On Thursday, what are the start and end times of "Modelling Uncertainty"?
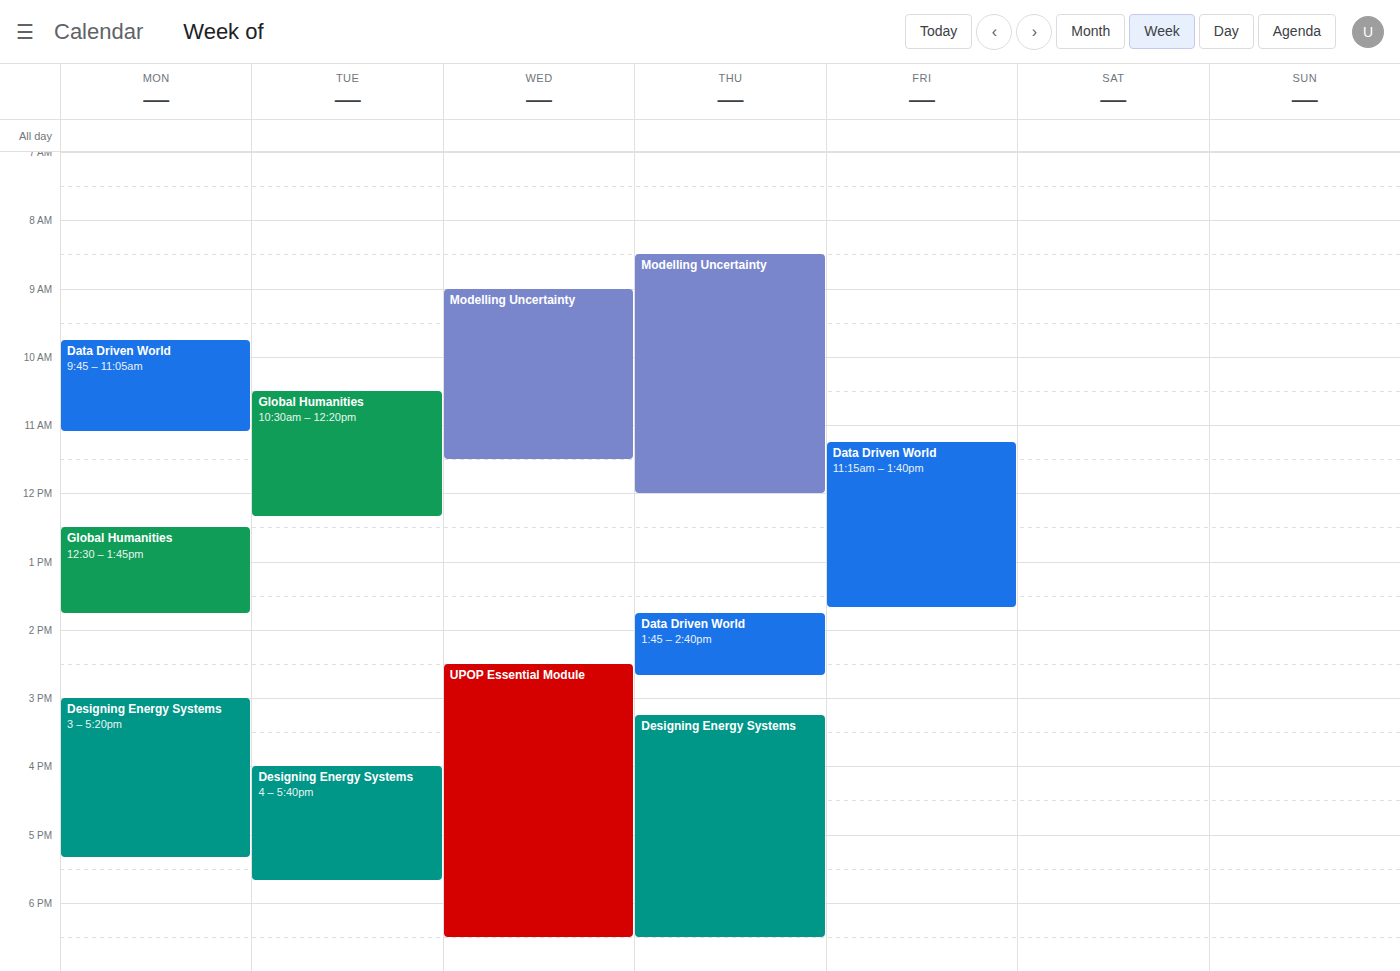
8:30 AM to 12:00 PM